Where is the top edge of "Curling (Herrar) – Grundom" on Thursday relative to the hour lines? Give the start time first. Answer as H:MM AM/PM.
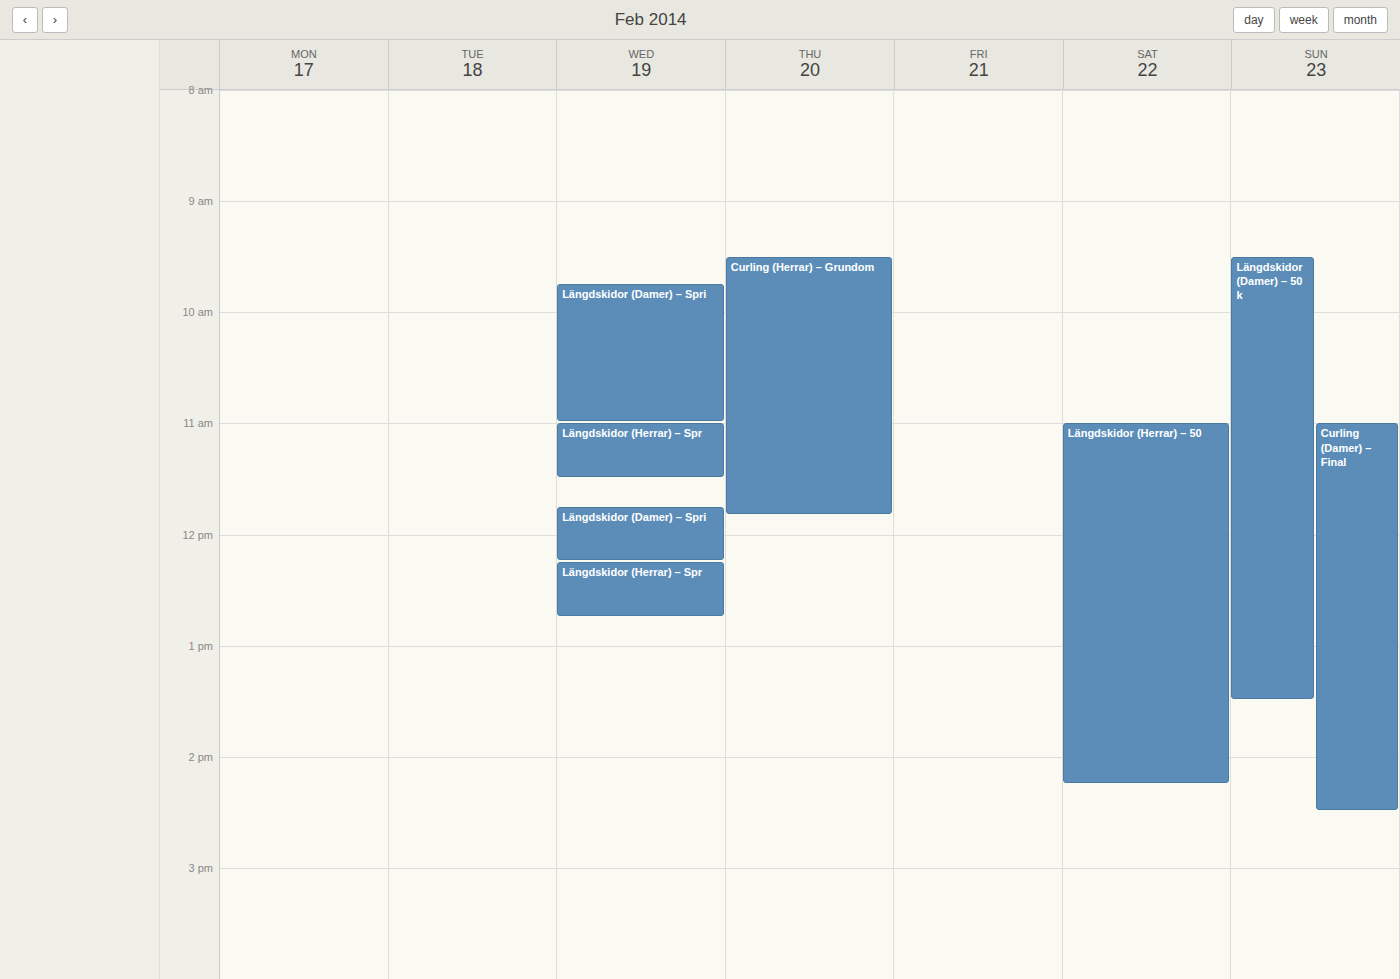
9:30 AM -- halfway between the 9 AM and 10 AM lines.